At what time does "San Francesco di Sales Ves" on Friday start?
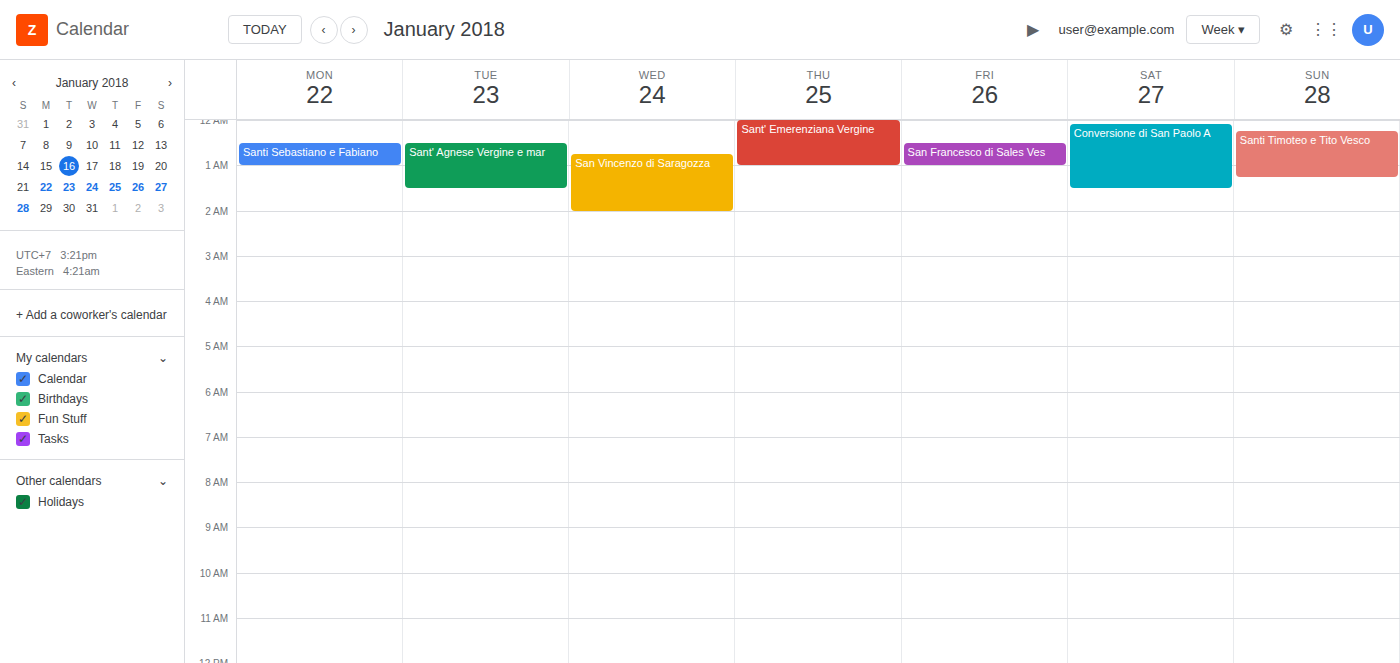
12:30 AM